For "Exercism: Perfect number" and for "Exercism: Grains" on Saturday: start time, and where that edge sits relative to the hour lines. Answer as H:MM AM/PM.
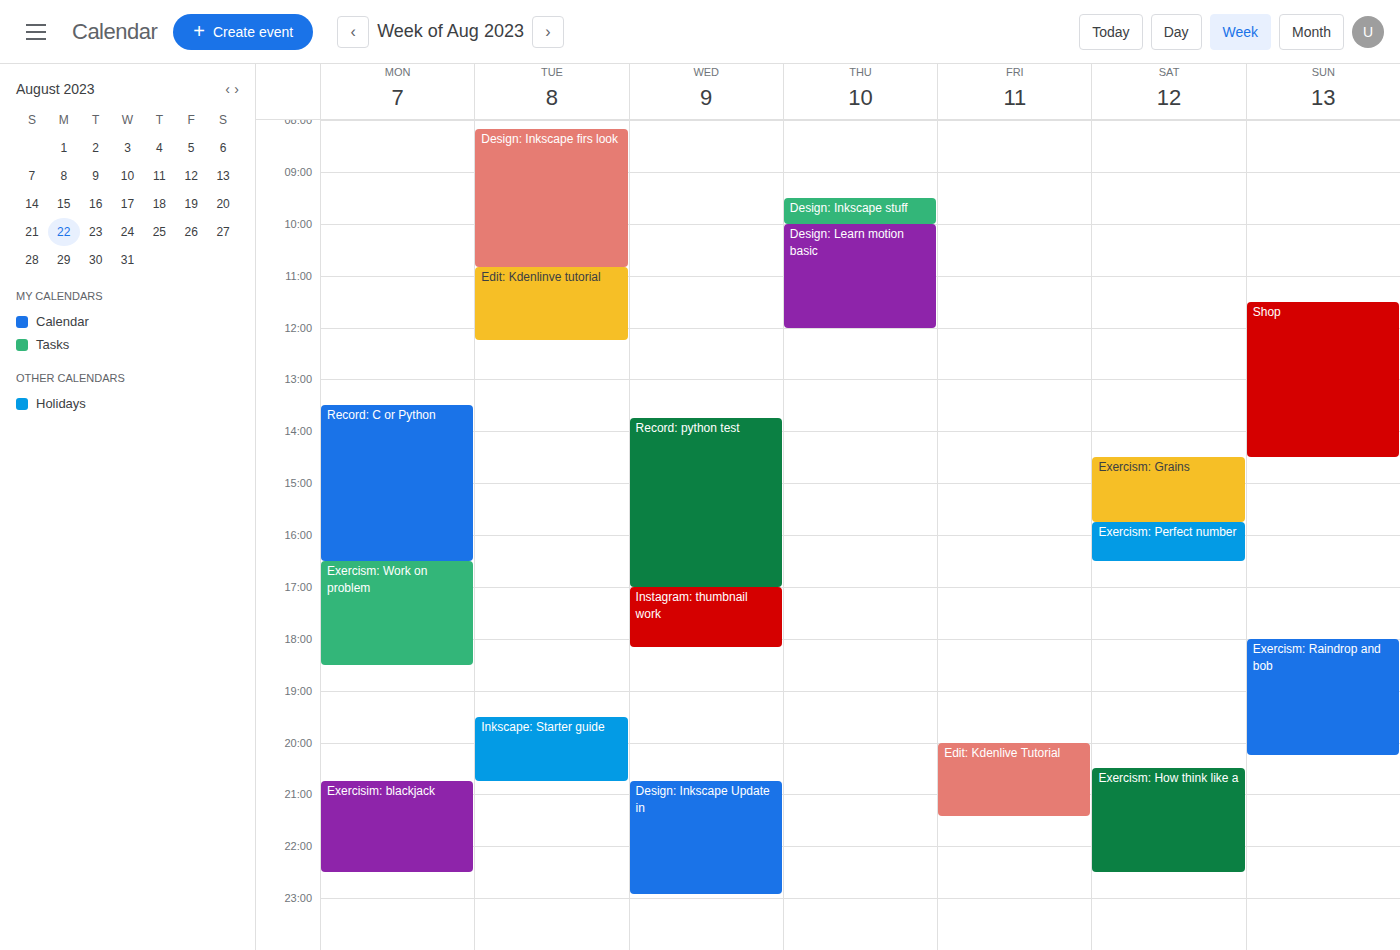
"Exercism: Perfect number": 3:45 PM, neither: three quarters of the way from the 3 PM line to the 4 PM line. "Exercism: Grains": 2:30 PM, halfway between the 2 PM and 3 PM lines.